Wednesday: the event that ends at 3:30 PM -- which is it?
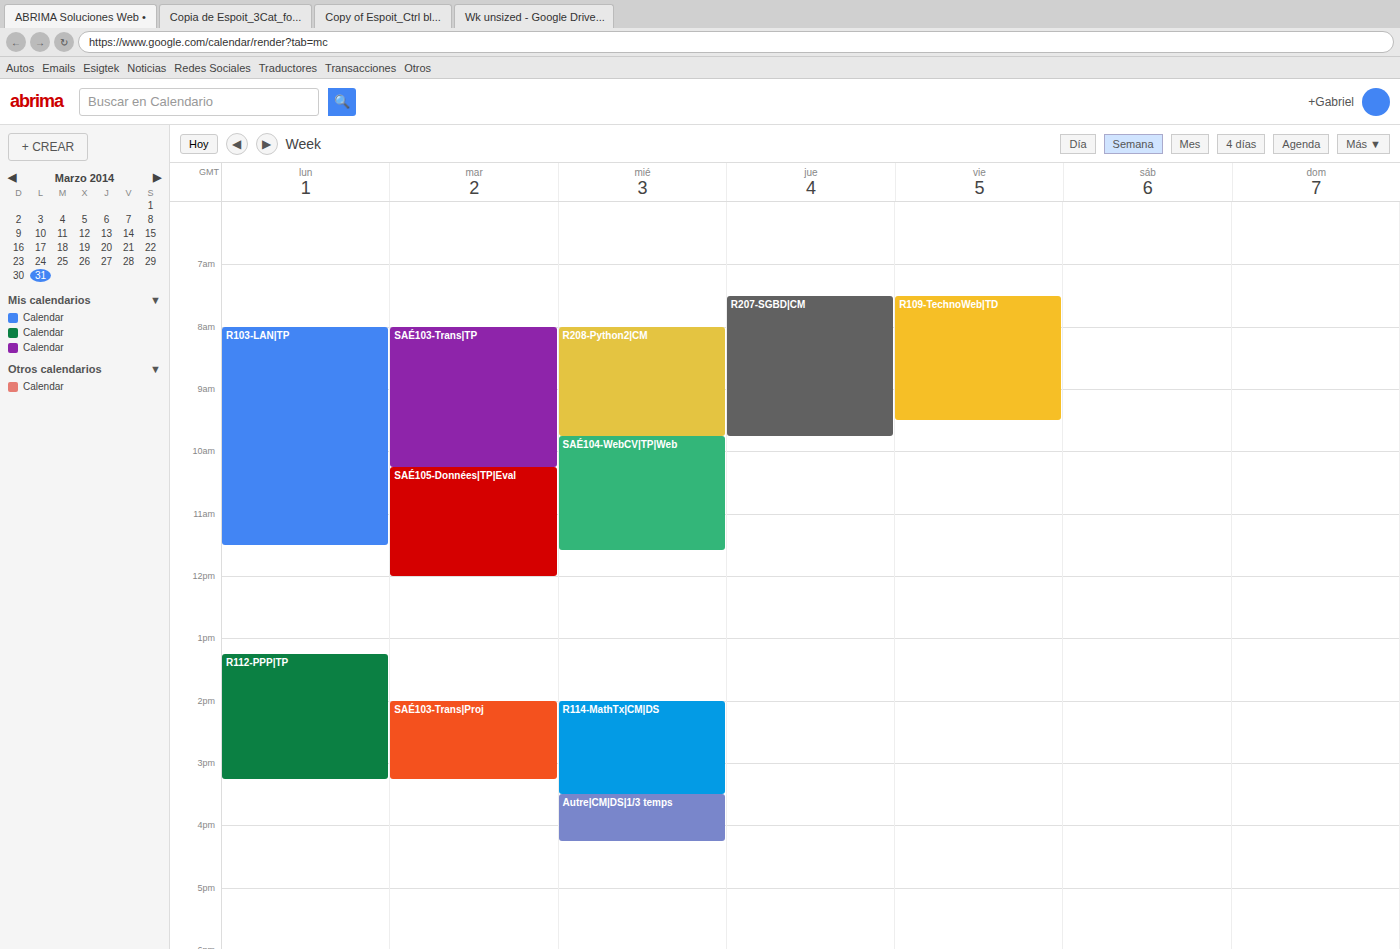
"R114-MathTx|CM|DS"